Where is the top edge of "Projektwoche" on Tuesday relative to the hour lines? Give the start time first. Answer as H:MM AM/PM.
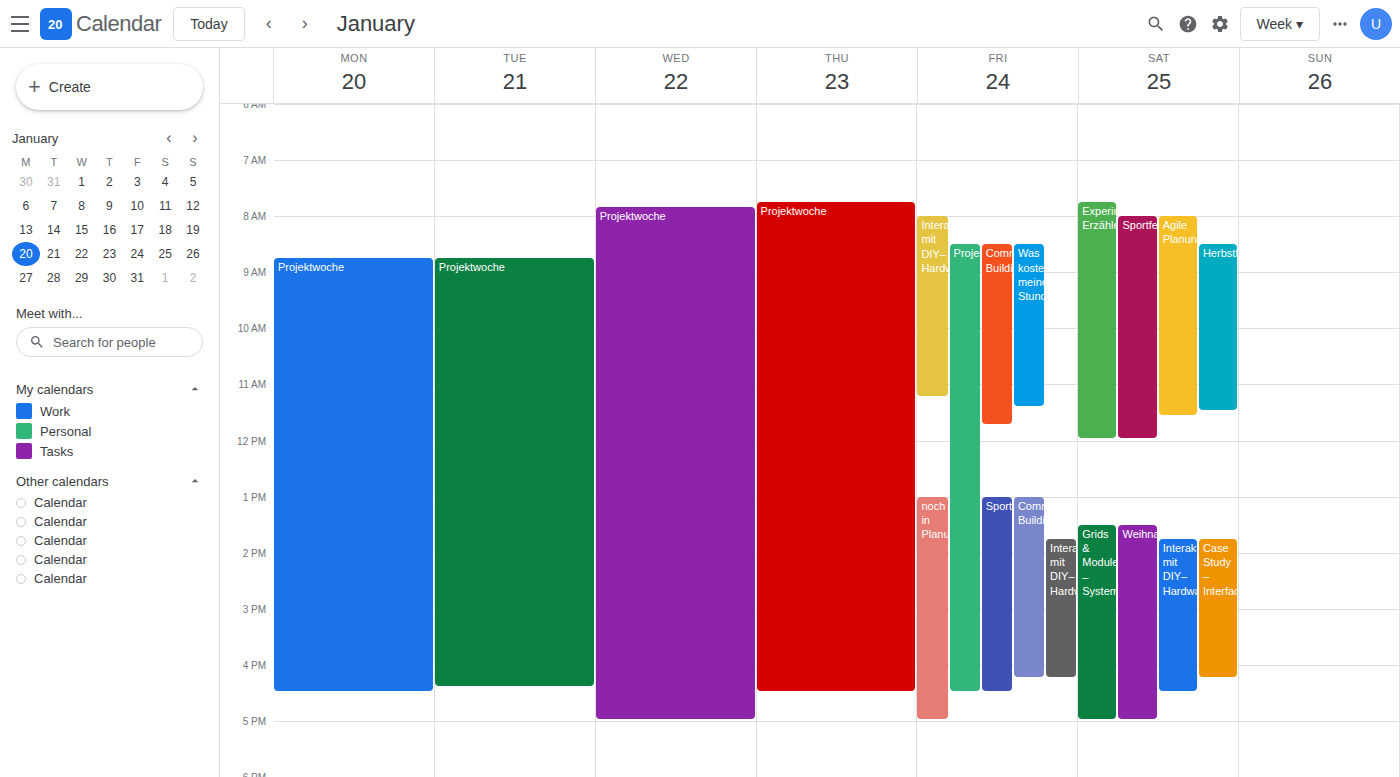
8:45 AM -- neither: three quarters of the way from the 8 AM line to the 9 AM line.